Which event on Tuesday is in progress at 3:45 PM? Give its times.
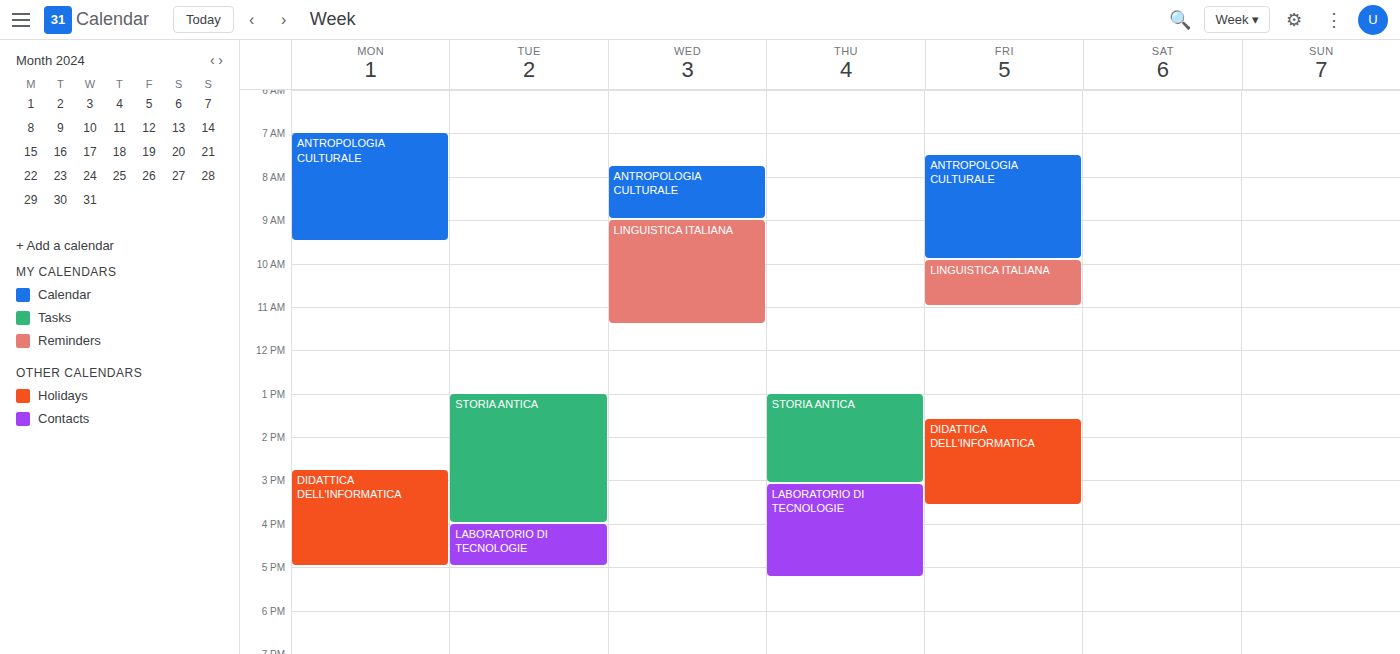
"STORIA ANTICA", 1:00 PM to 4:00 PM